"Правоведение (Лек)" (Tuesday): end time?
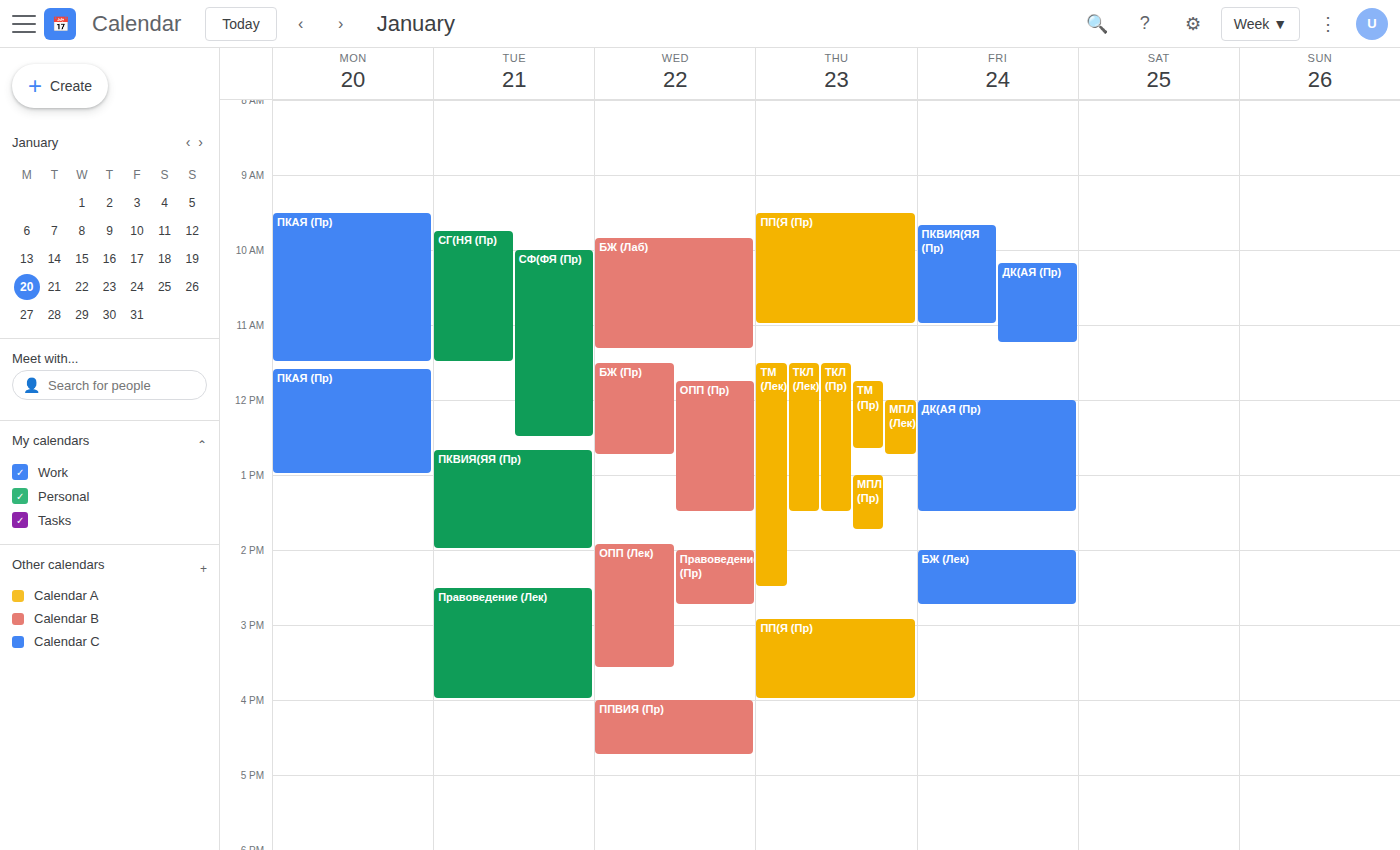
4:00 PM